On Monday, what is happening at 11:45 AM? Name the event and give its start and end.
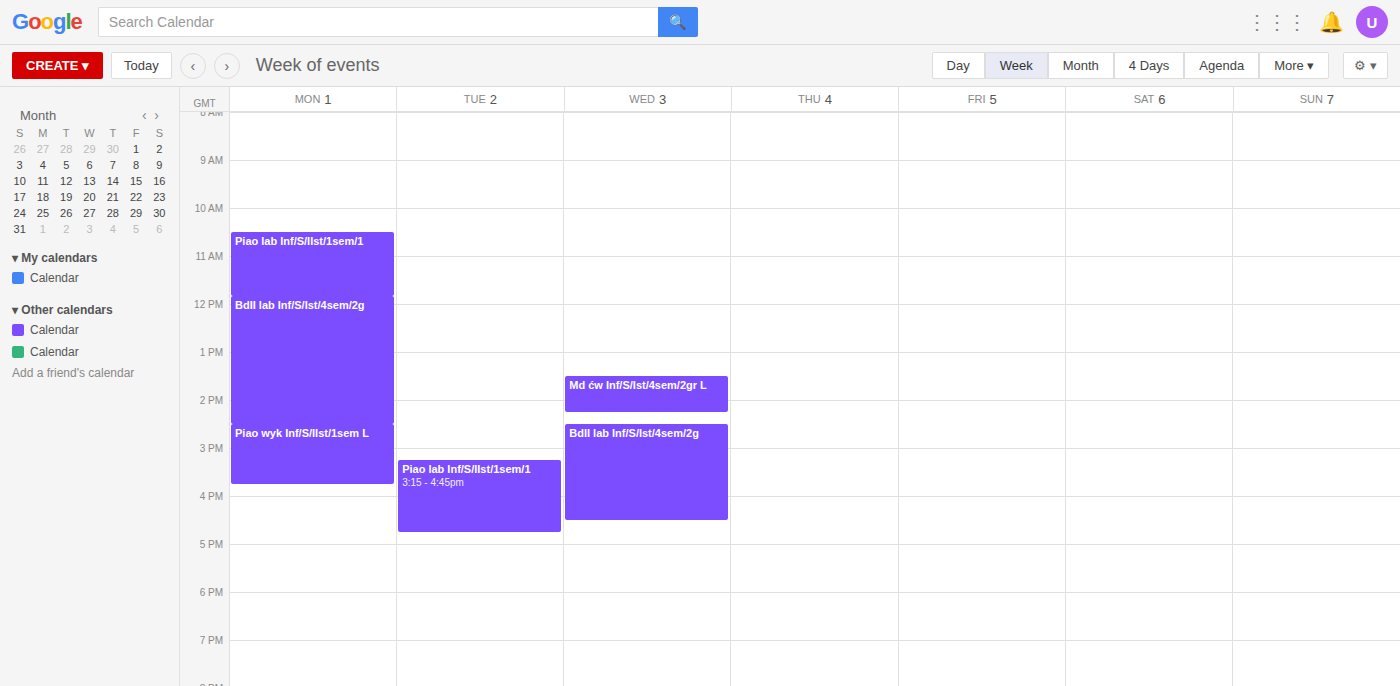
"Piao lab Inf/S/IIst/1sem/1", 10:30 AM to 11:50 AM